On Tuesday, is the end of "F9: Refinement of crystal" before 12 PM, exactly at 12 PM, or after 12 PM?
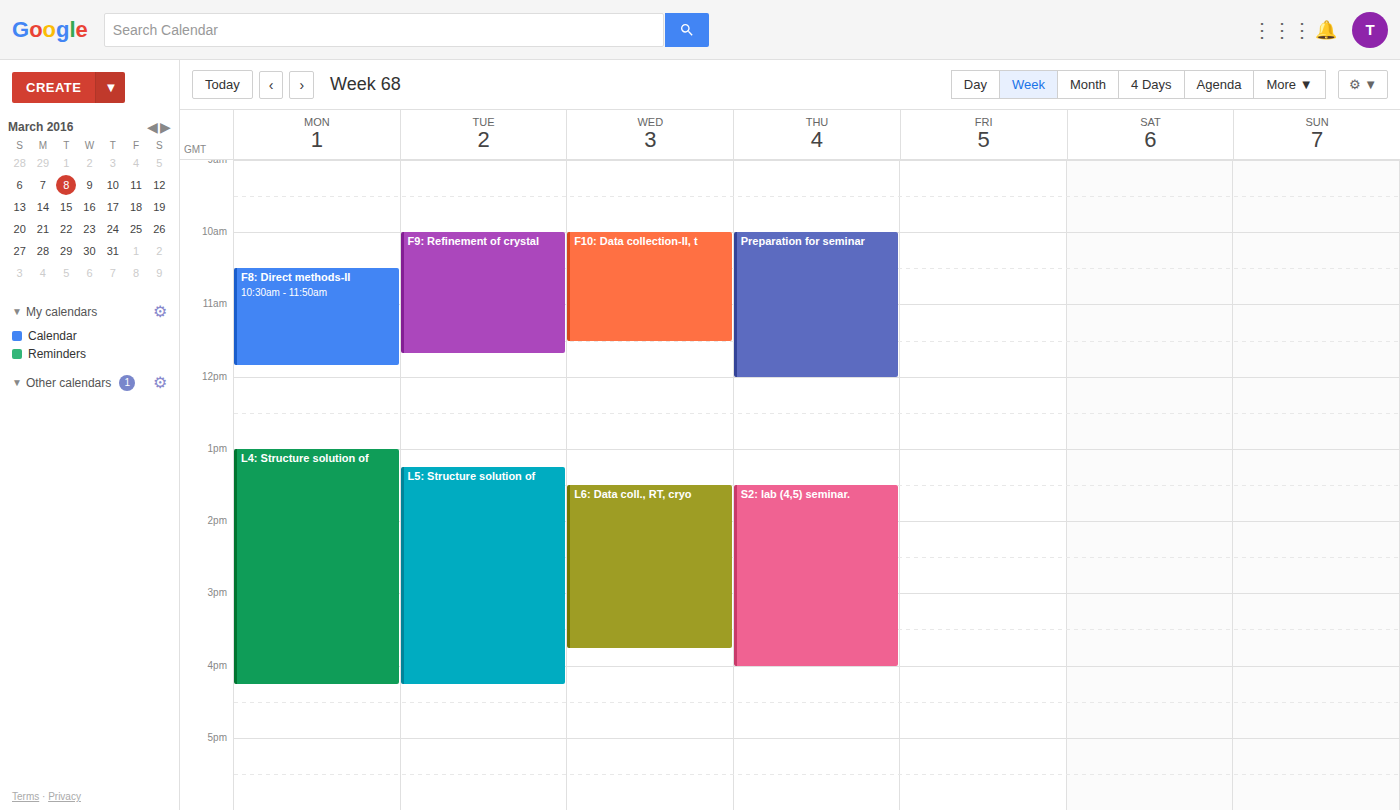
11:40 AM -- before 12 PM, 20 minutes above the 12 PM line.